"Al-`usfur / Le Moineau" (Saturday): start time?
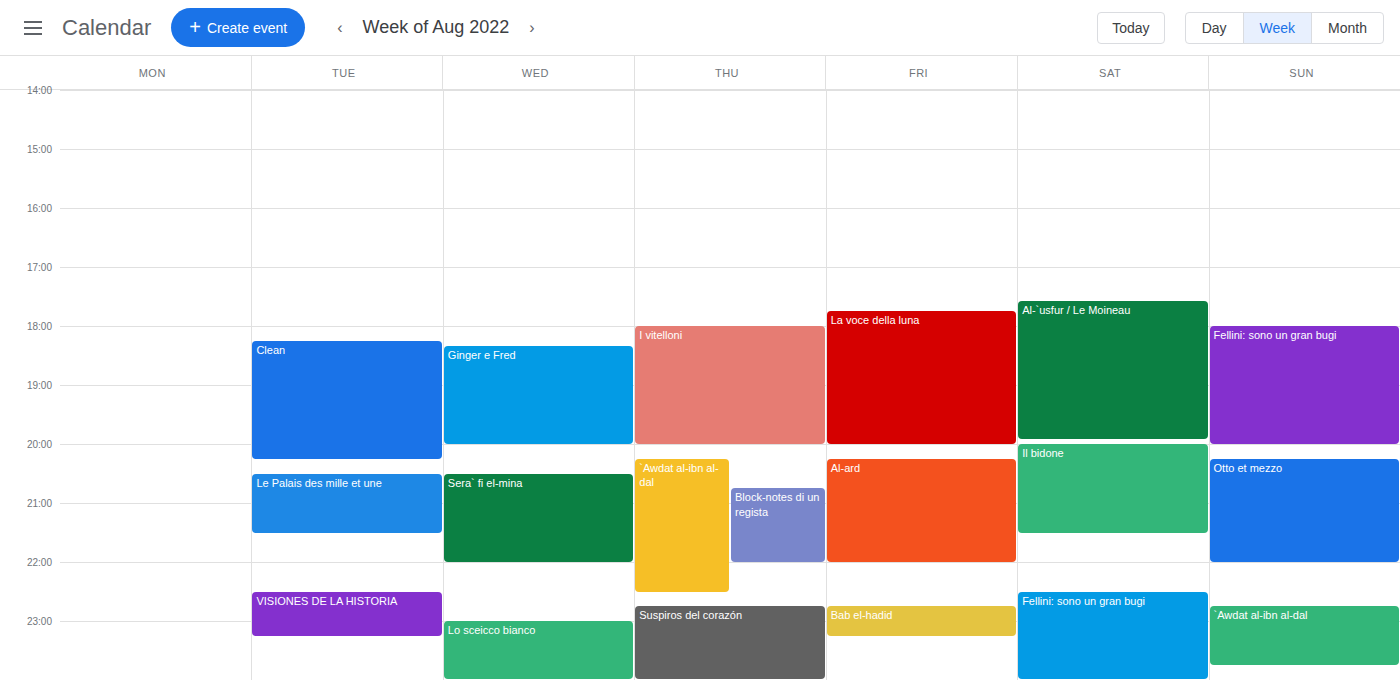
5:35 PM